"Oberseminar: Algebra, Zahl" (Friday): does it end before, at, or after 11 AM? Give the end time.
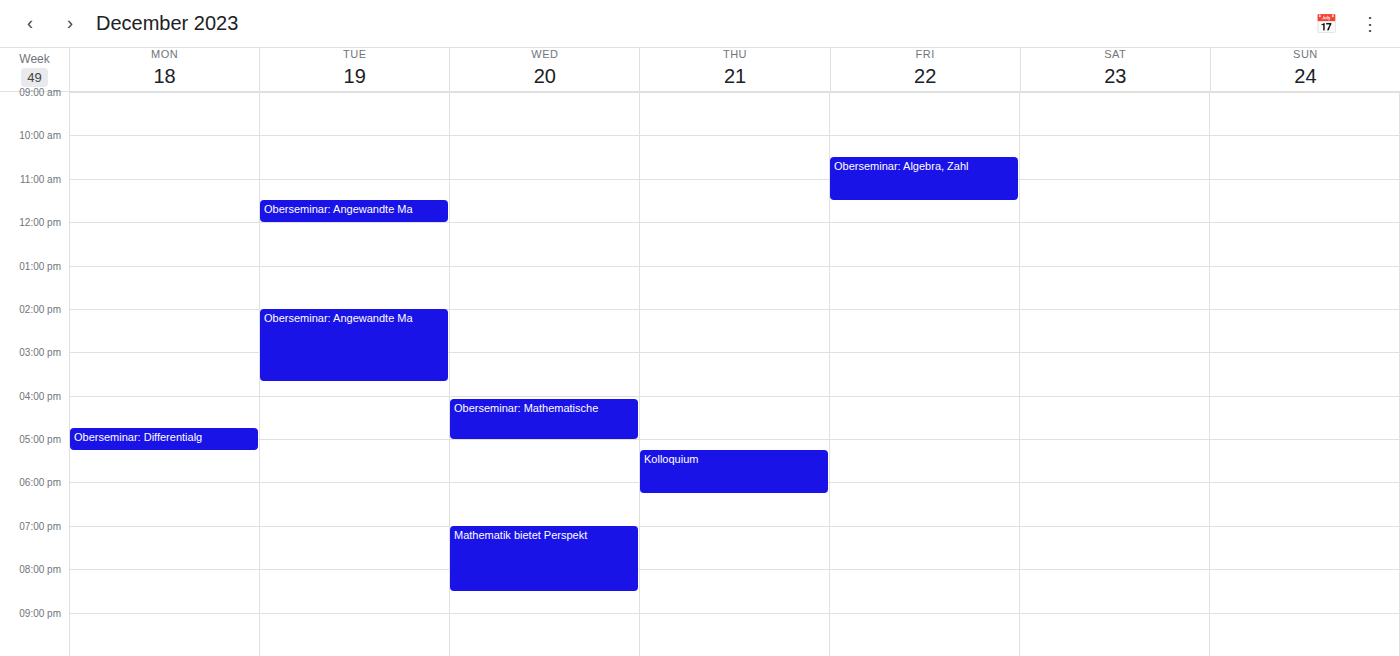
11:30 AM -- after 11 AM, 30 minutes below the 11 AM line.